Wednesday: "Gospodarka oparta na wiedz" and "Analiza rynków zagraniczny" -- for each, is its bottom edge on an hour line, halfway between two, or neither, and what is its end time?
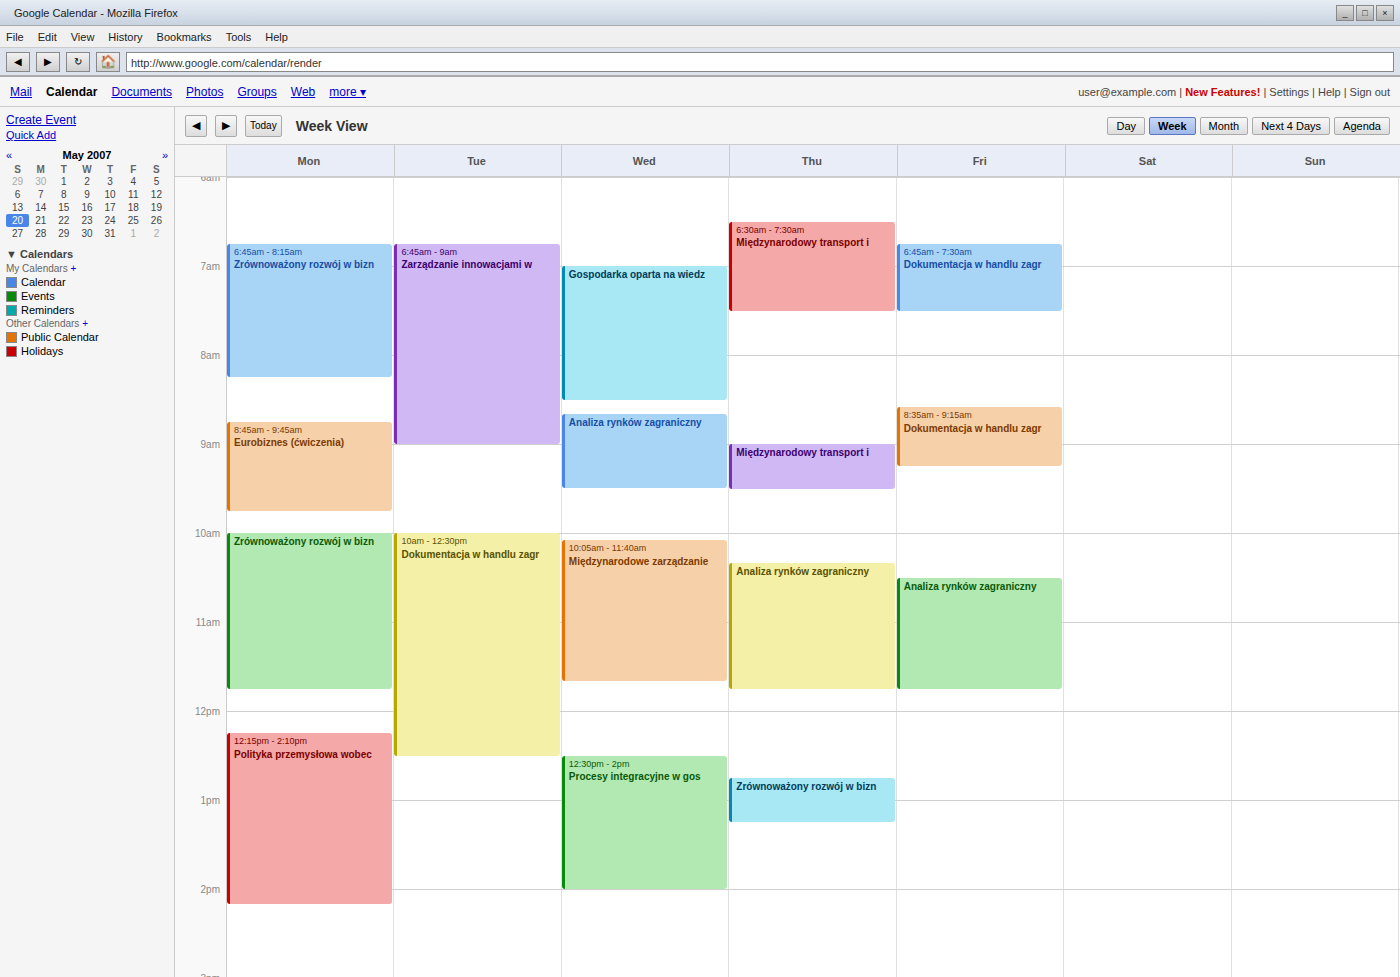
"Gospodarka oparta na wiedz": 08:30, halfway between the 08:00 and 09:00 lines. "Analiza rynków zagraniczny": 09:30, halfway between the 09:00 and 10:00 lines.